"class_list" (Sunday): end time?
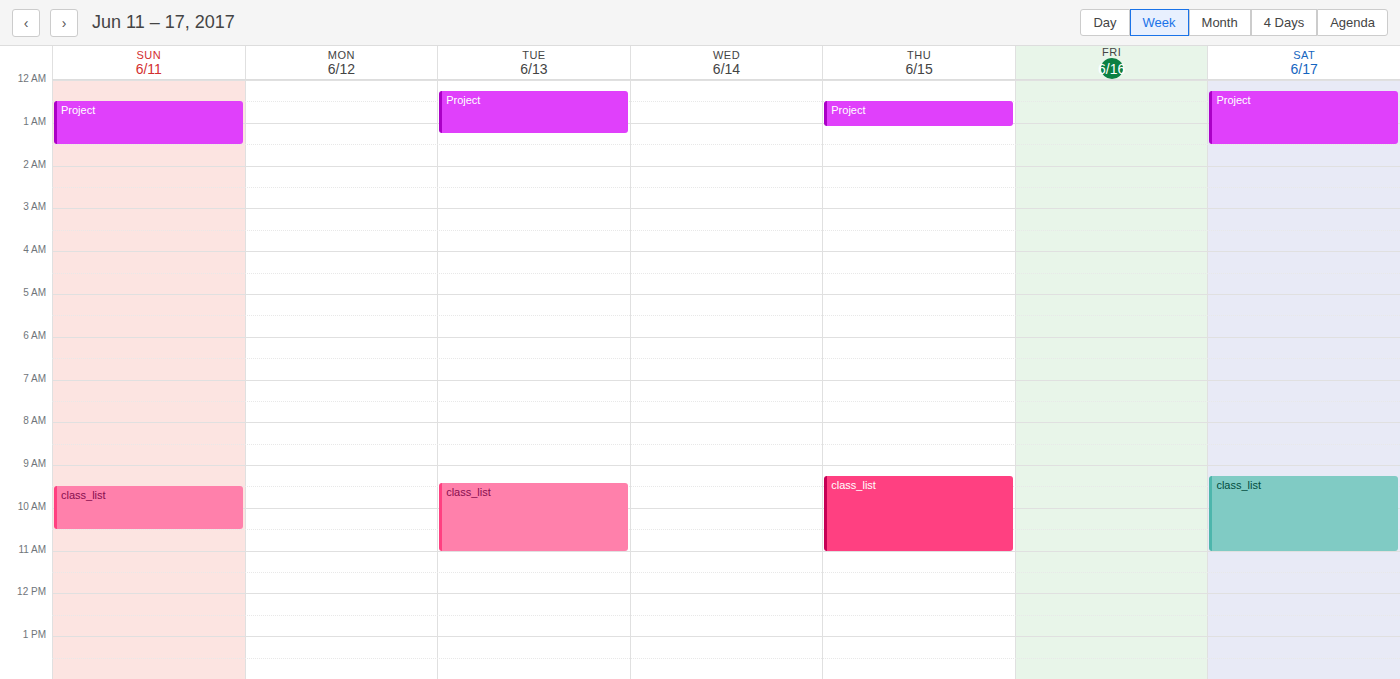
10:30 AM